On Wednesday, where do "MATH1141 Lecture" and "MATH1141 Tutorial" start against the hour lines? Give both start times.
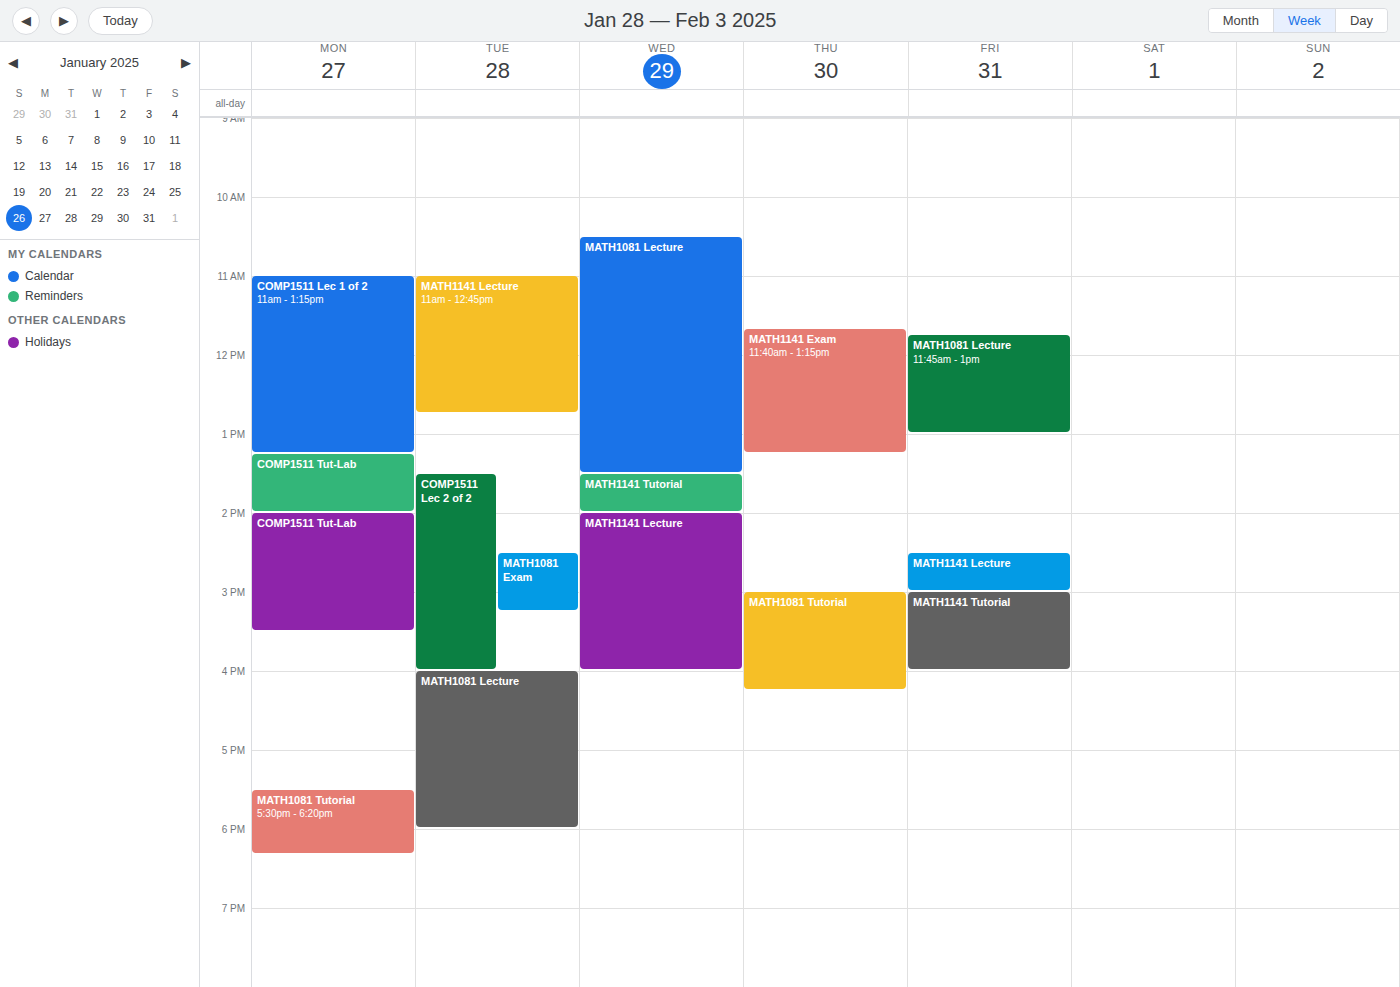
"MATH1141 Lecture": 2:00 PM, exactly on the 2 PM line. "MATH1141 Tutorial": 1:30 PM, halfway between the 1 PM and 2 PM lines.